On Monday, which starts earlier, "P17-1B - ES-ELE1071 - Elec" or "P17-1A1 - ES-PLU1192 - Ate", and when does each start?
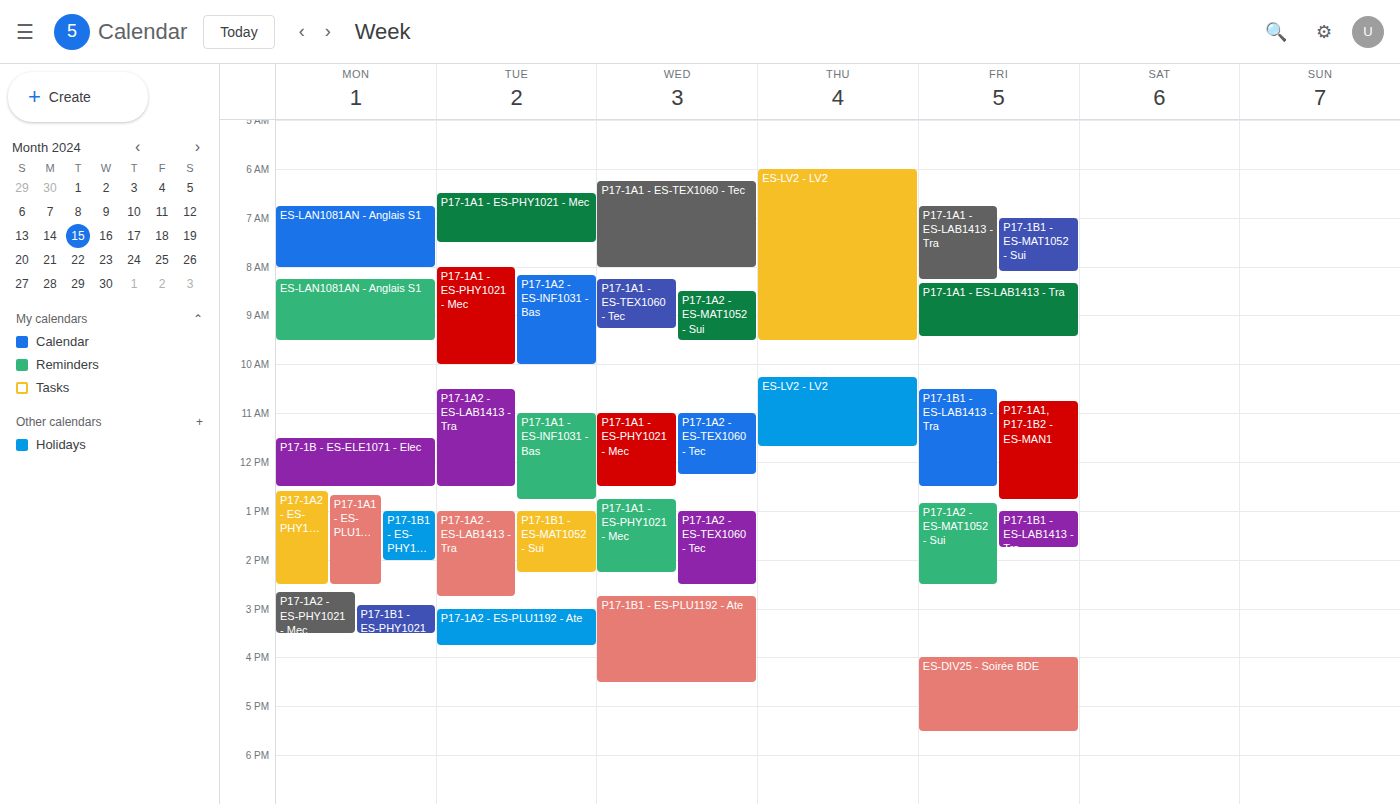
"P17-1B - ES-ELE1071 - Elec" 11:30 AM; "P17-1A1 - ES-PLU1192 - Ate" 12:40 PM.